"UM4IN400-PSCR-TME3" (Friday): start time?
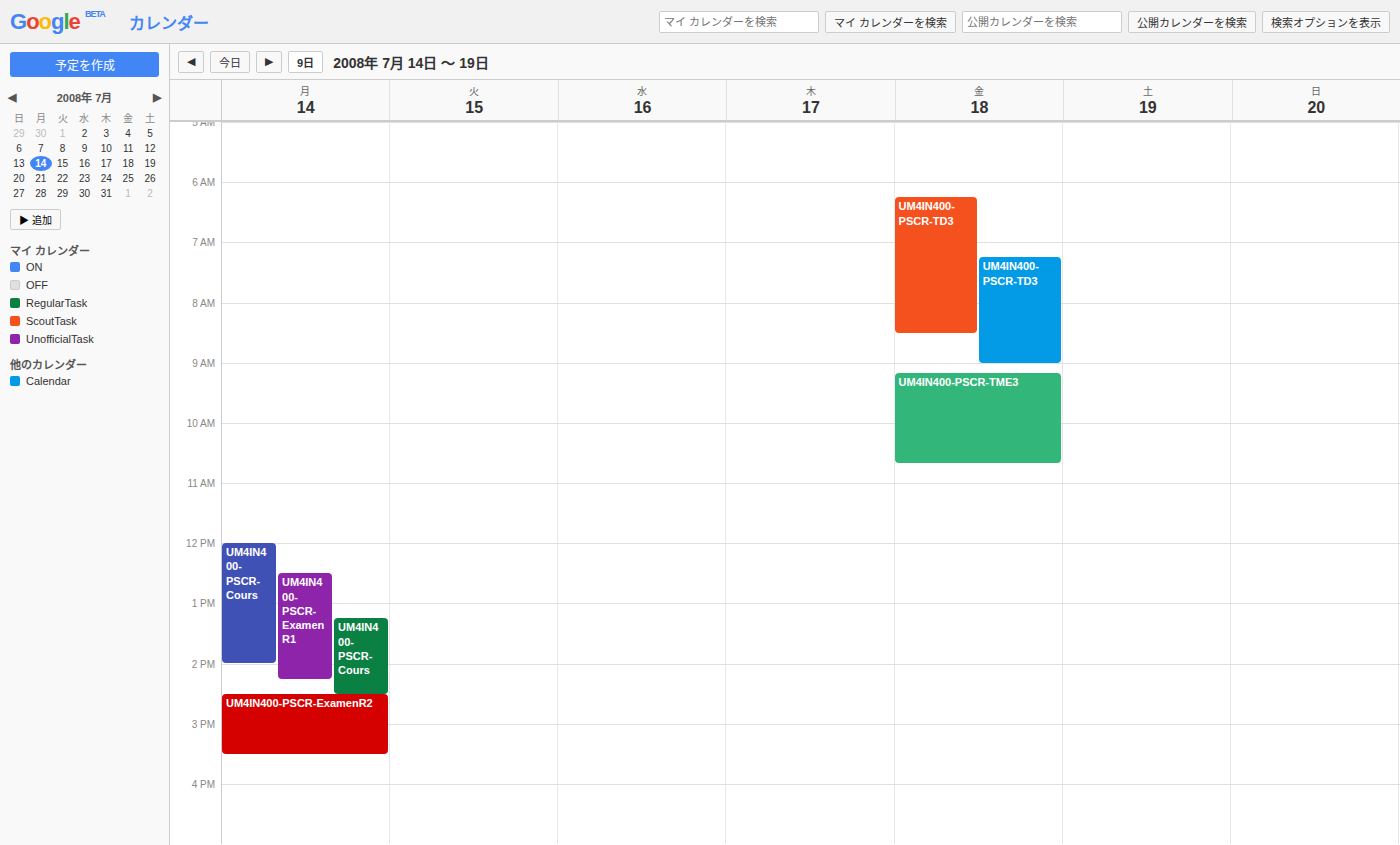
09:10